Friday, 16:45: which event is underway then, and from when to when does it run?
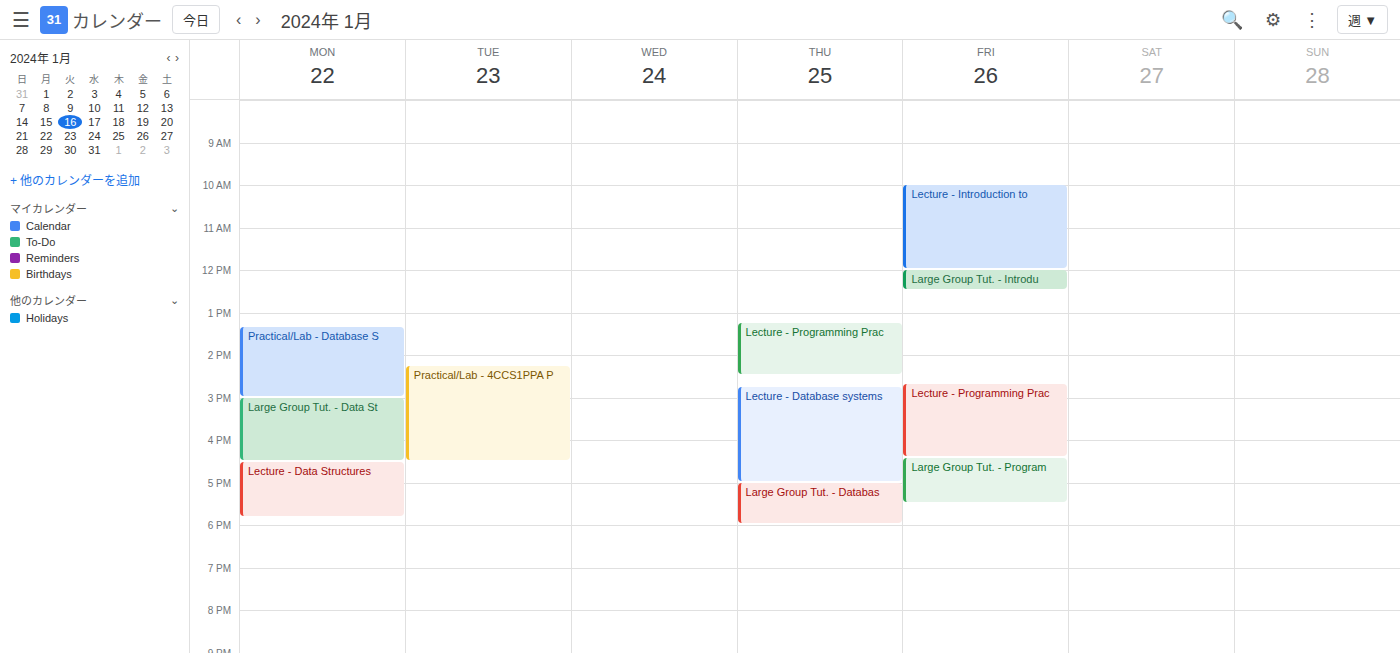
"Large Group Tut. - Program", 16:25 to 17:30